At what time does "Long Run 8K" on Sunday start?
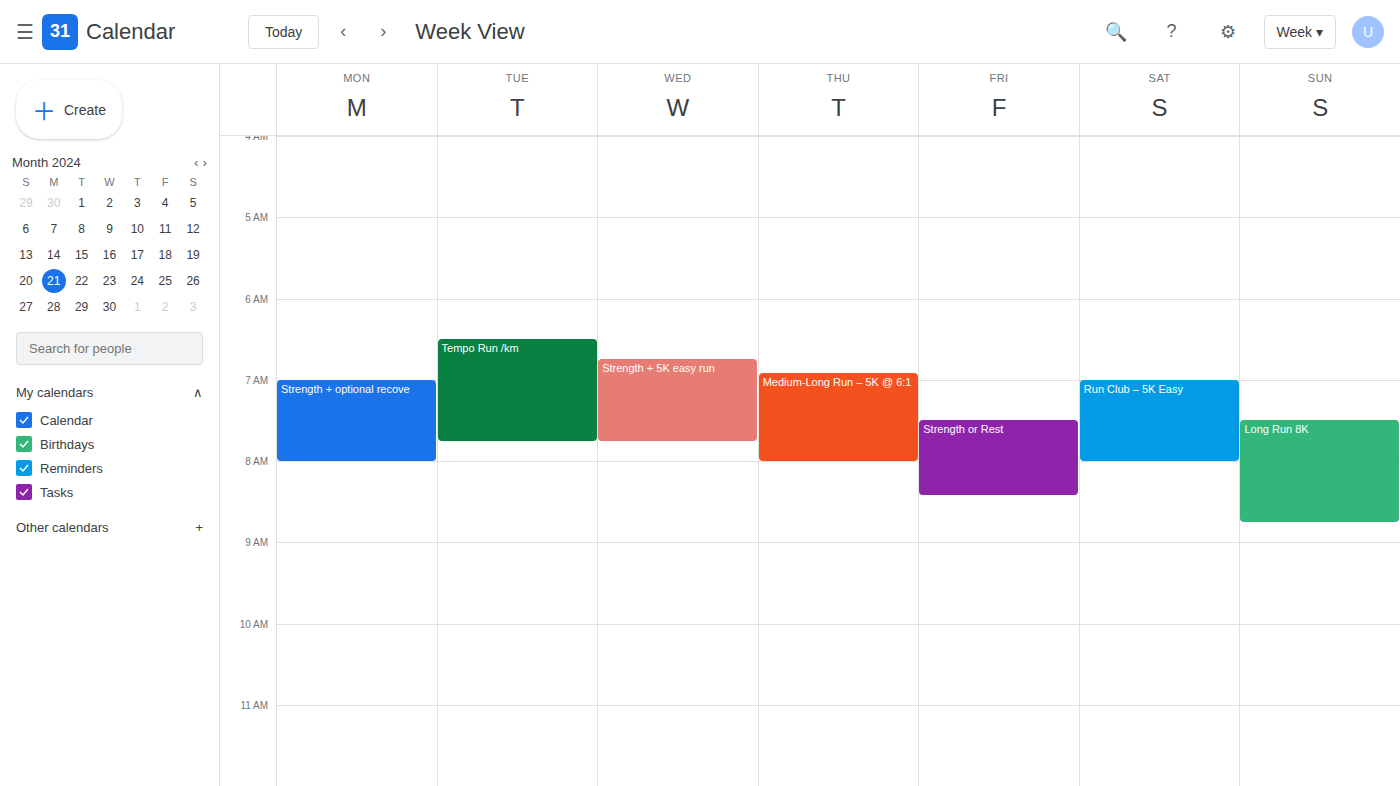
7:30 AM